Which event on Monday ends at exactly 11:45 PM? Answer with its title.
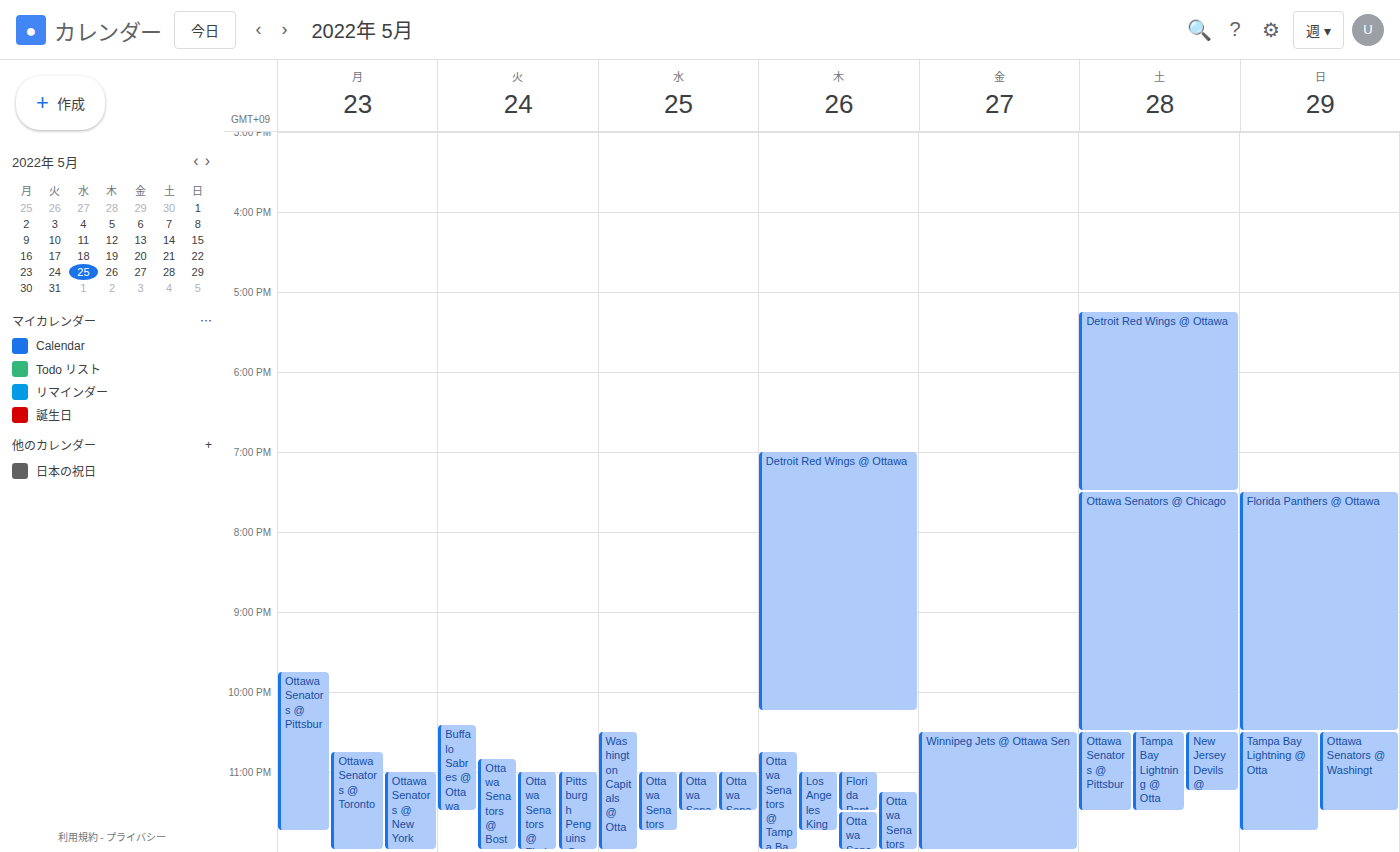
"Ottawa Senators @ Pittsbur"